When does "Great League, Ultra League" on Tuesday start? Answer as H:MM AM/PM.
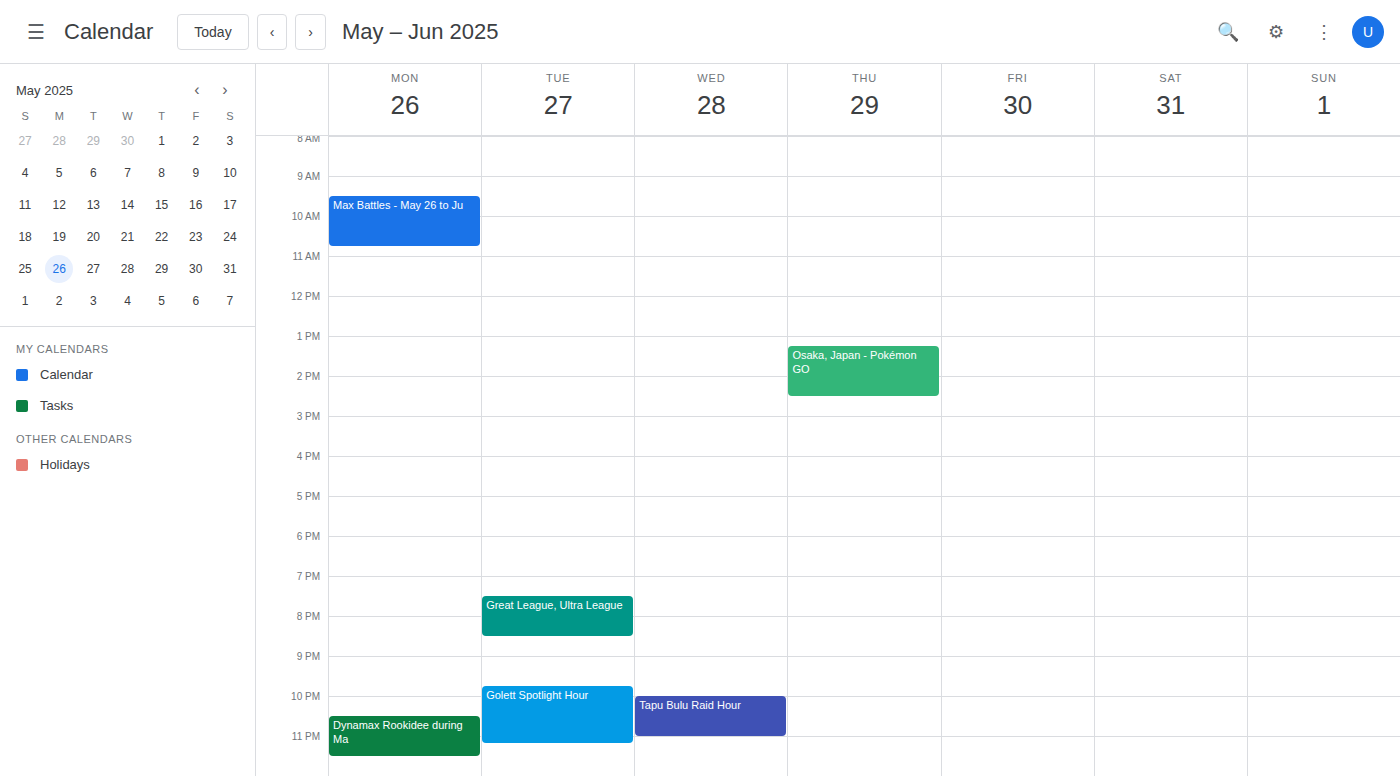
7:30 PM